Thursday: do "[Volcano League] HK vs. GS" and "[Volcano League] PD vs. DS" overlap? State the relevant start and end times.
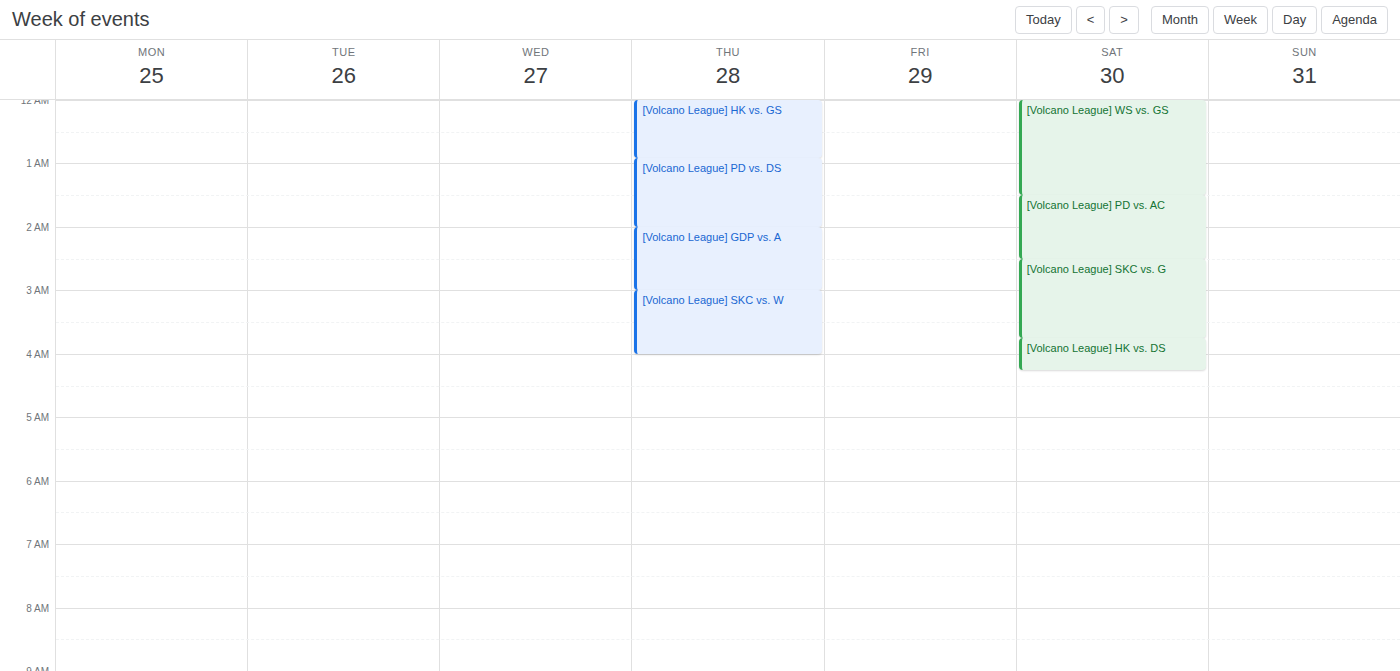
"[Volcano League] HK vs. GS" ends at 12:55 AM, exactly when "[Volcano League] PD vs. DS" starts -- they touch but do not overlap.